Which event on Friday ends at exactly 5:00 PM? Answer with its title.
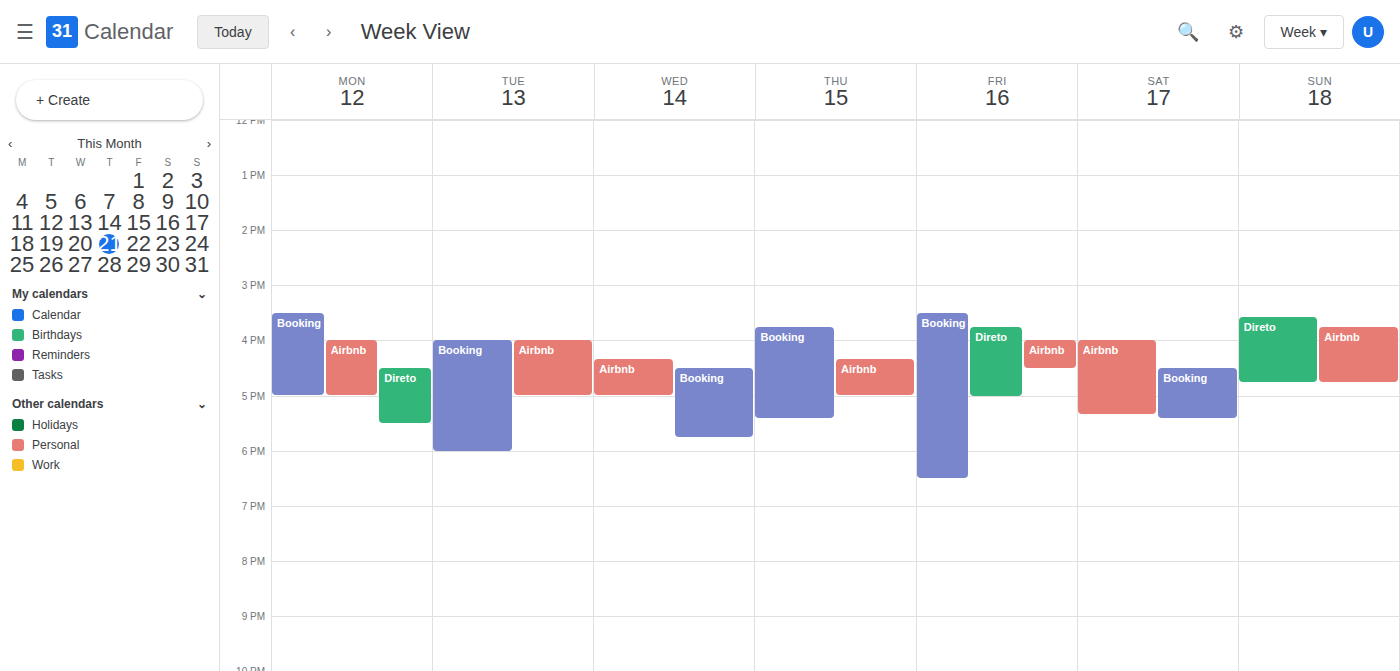
"Direto"